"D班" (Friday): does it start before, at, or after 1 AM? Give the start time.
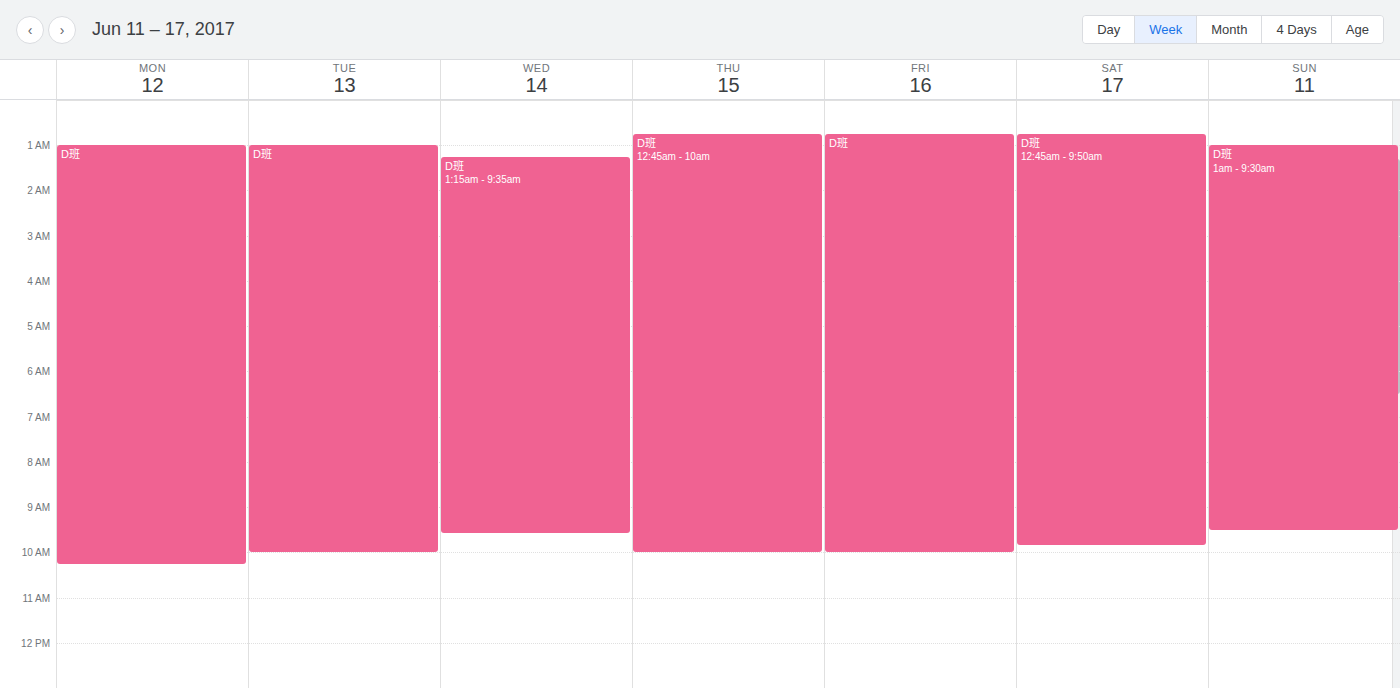
12:45 AM -- before 1 AM, 15 minutes above the 1 AM line.